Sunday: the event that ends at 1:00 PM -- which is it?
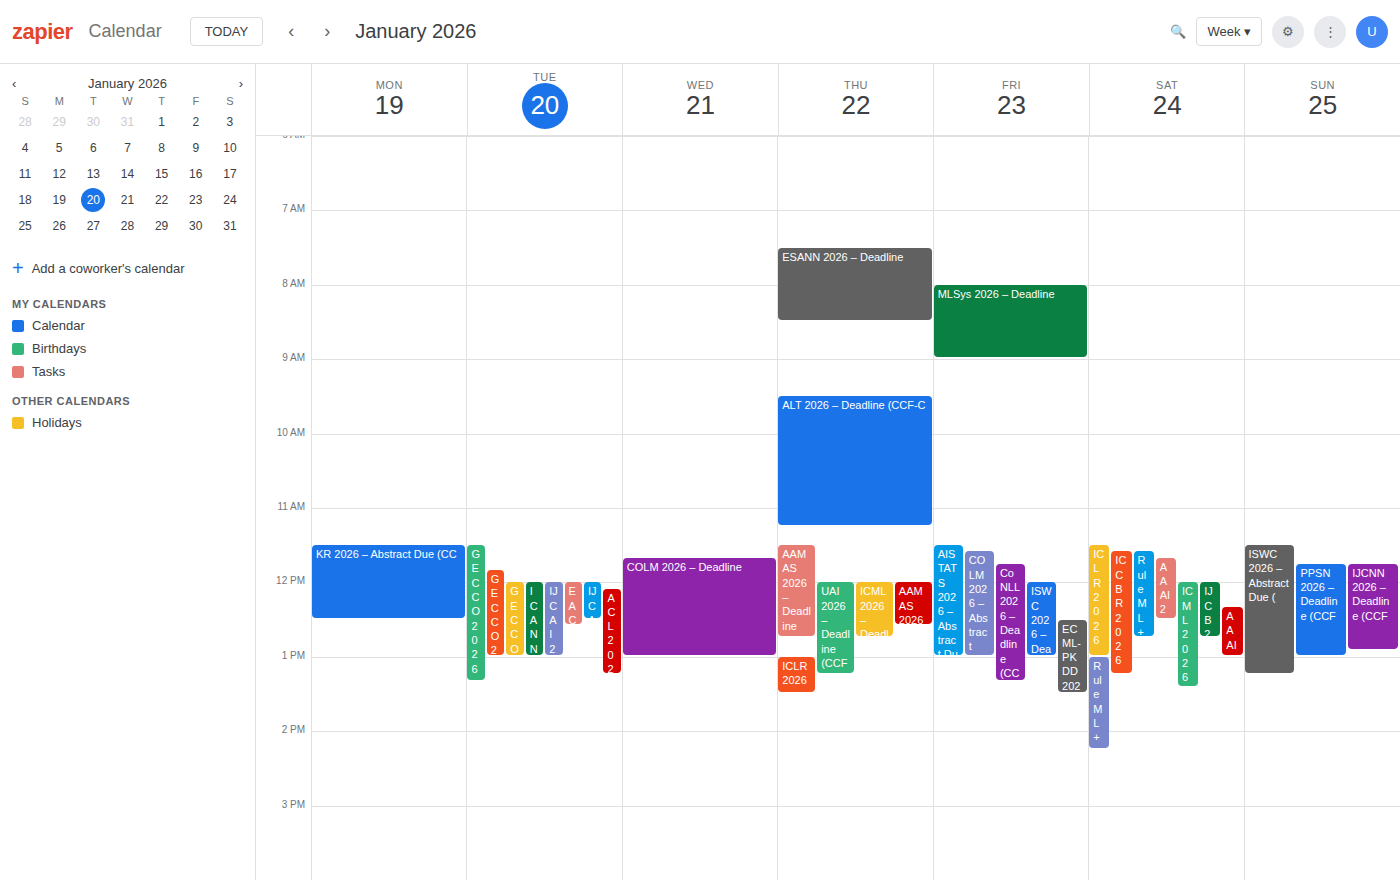
"PPSN 2026 – Deadline (CCF"